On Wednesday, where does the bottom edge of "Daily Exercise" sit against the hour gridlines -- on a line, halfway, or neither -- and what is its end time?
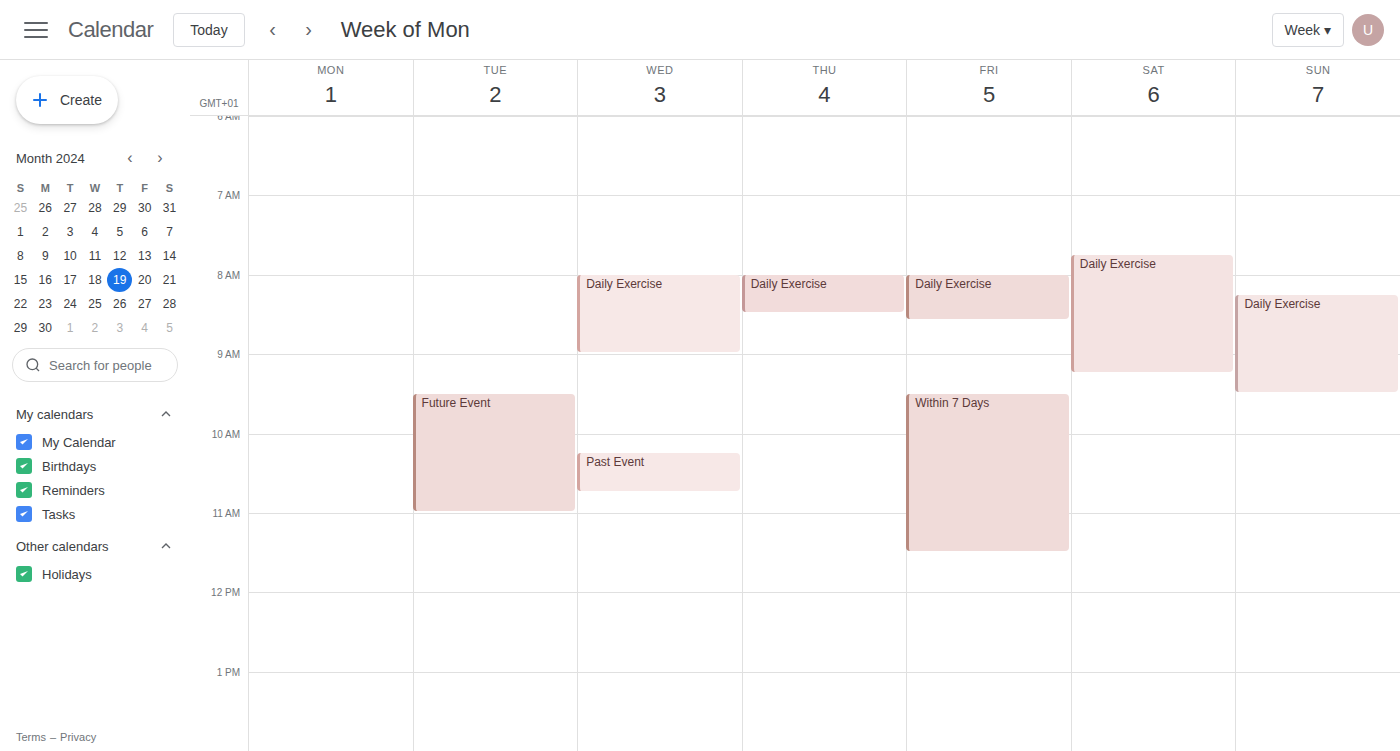
9:00 AM -- exactly on the 9 AM line.